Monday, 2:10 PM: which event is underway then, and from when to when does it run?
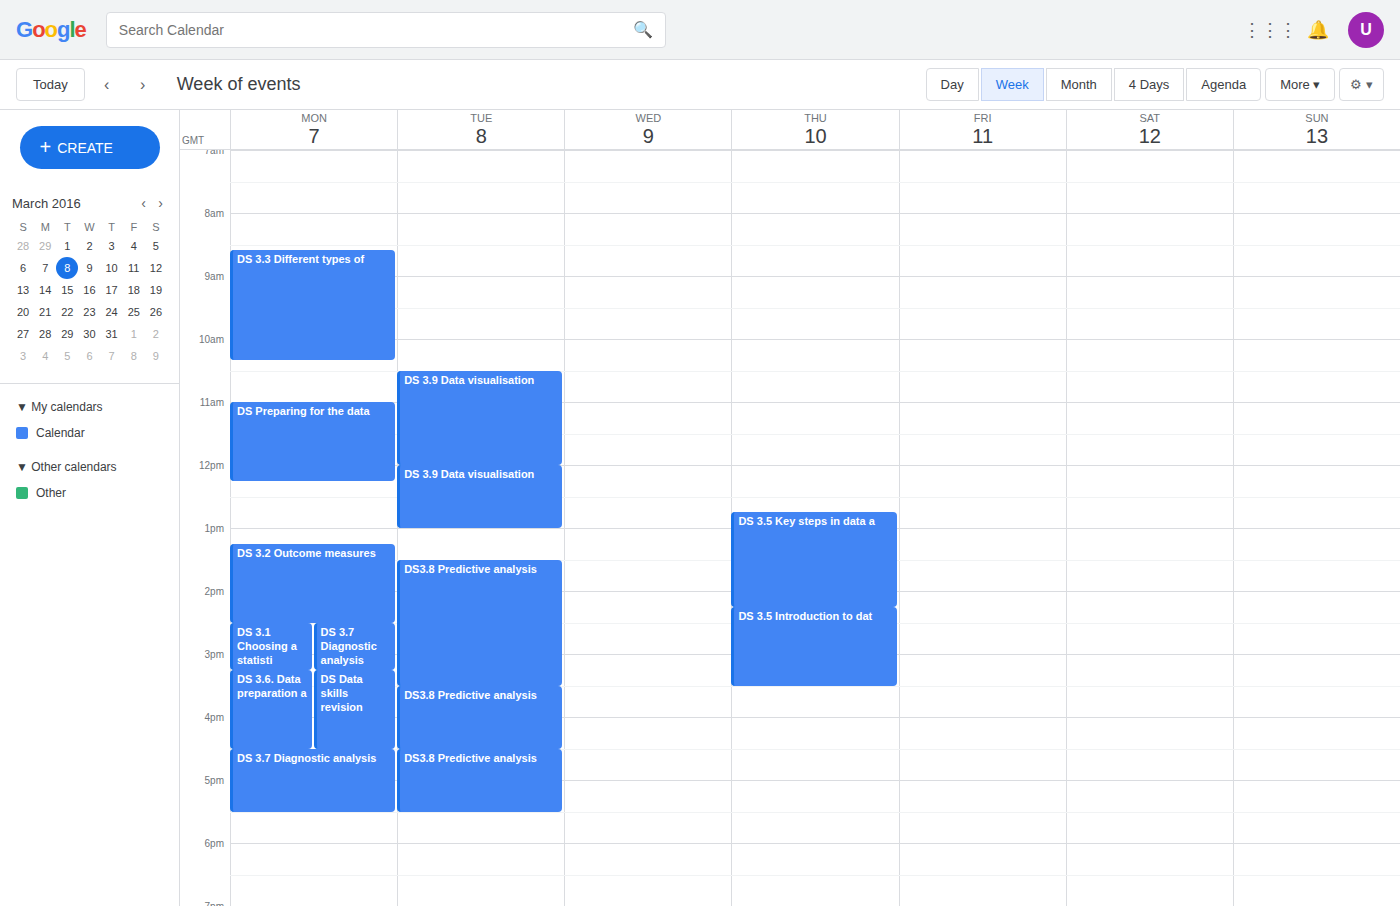
"DS 3.2 Outcome measures", 1:15 PM to 2:30 PM